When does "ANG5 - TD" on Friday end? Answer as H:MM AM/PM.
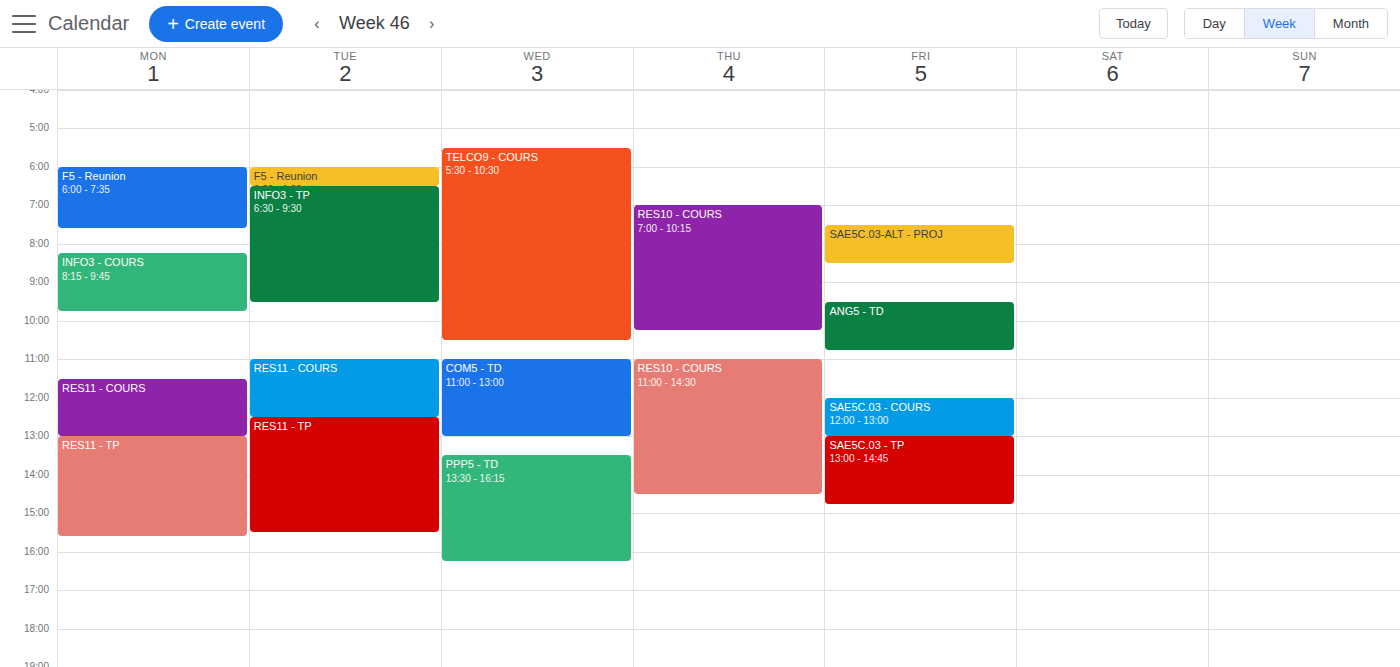
10:45 AM